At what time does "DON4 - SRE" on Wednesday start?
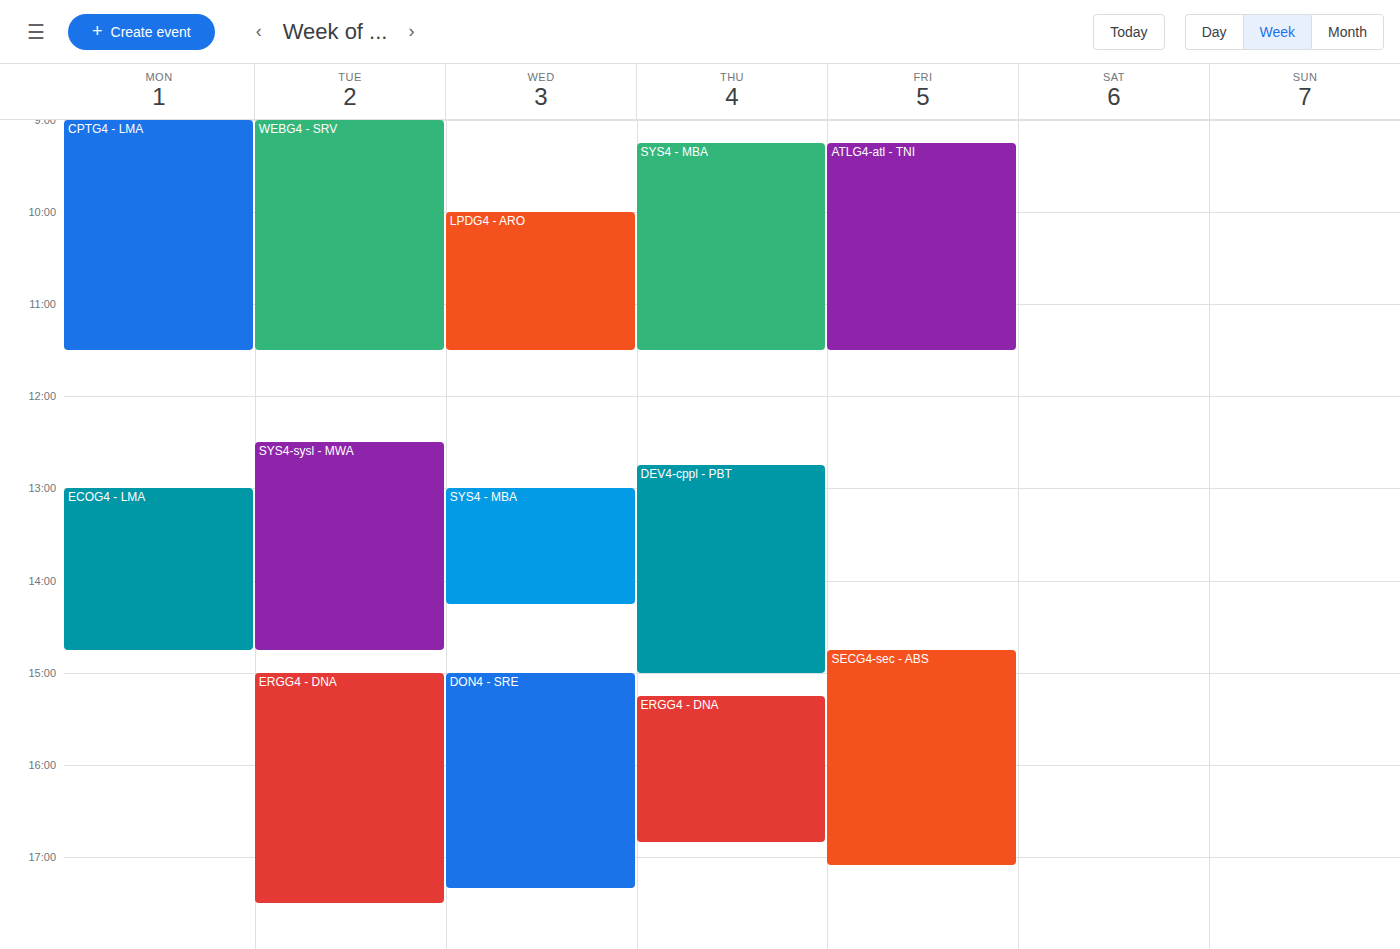
3:00 PM